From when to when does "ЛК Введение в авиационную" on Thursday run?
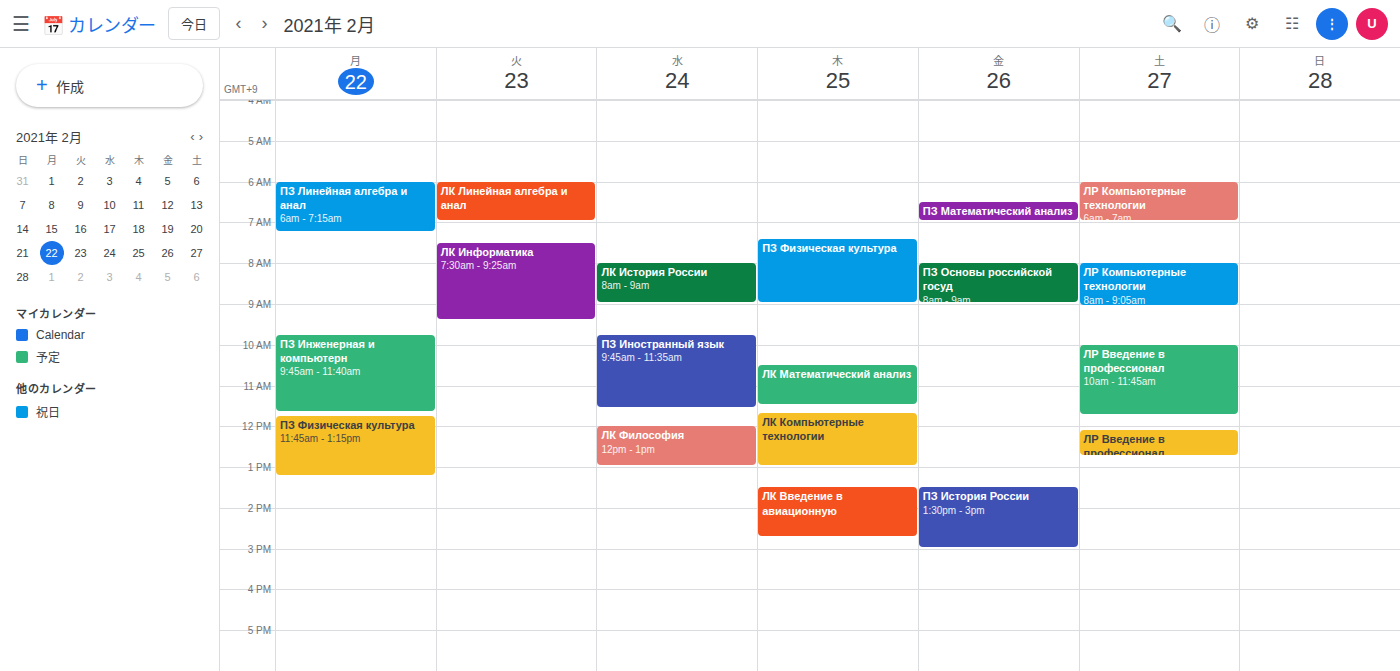
1:30 PM to 2:45 PM